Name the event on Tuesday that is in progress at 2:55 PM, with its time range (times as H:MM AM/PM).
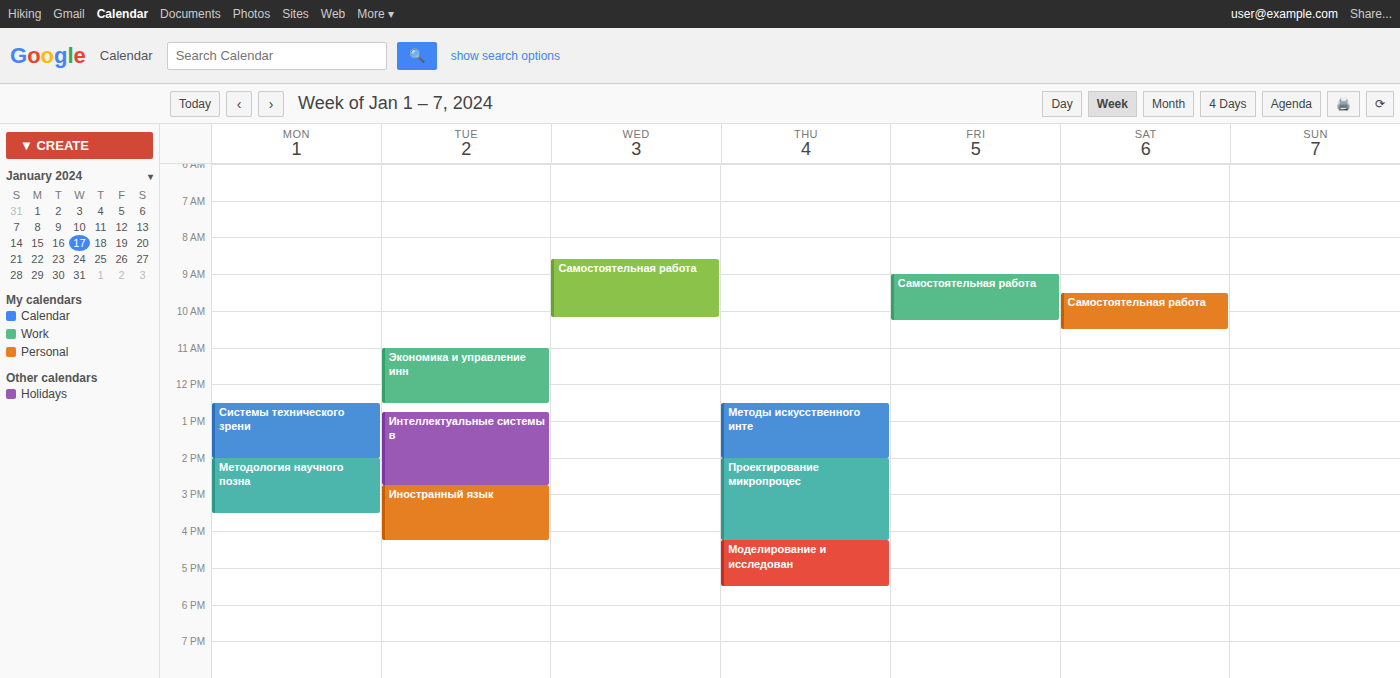
"Иностранный язык", 2:45 PM to 4:15 PM